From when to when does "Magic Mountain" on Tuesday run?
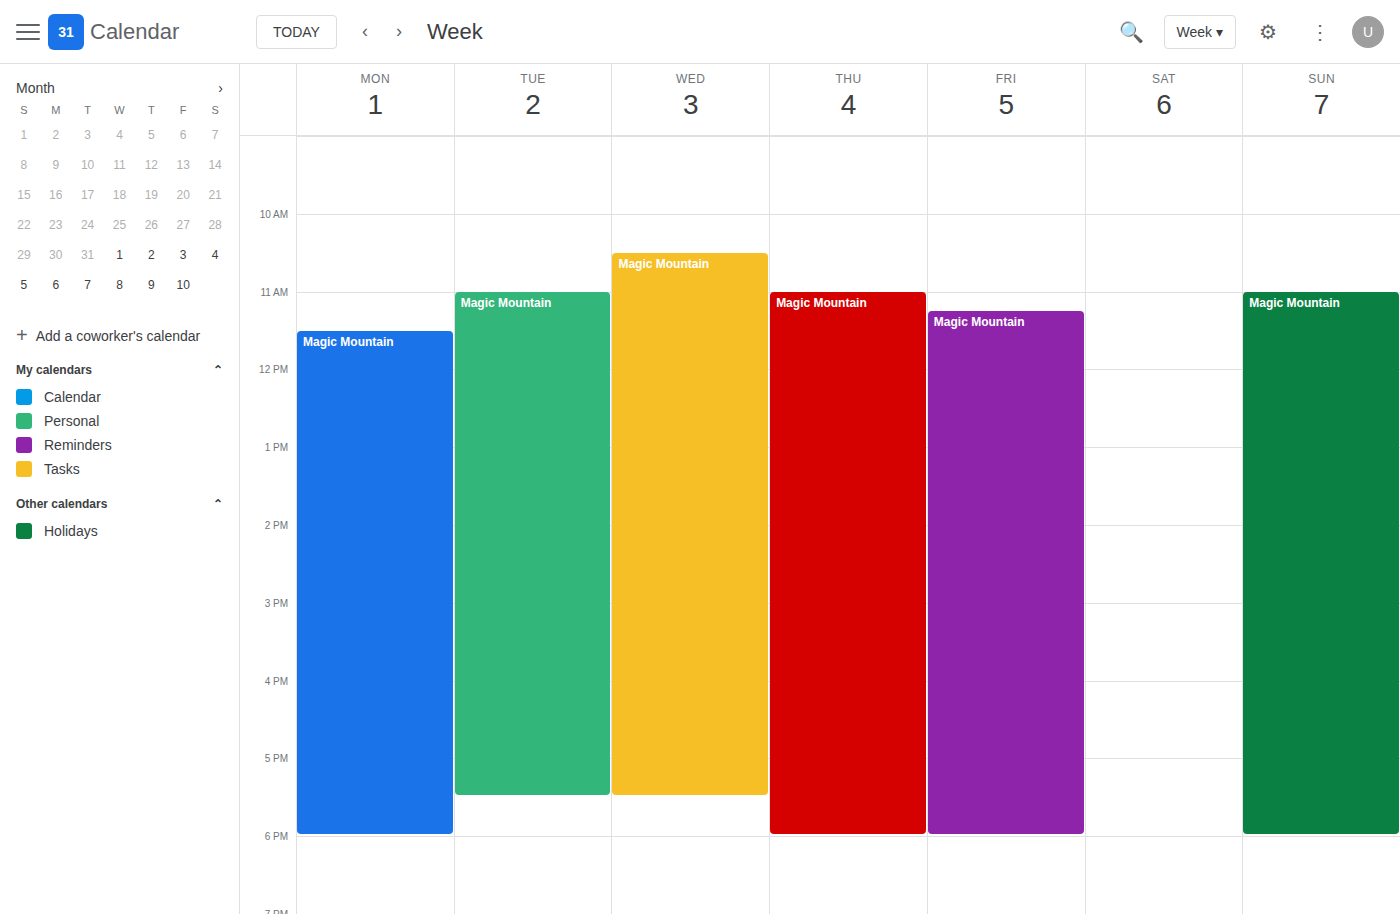
11:00 AM to 5:30 PM